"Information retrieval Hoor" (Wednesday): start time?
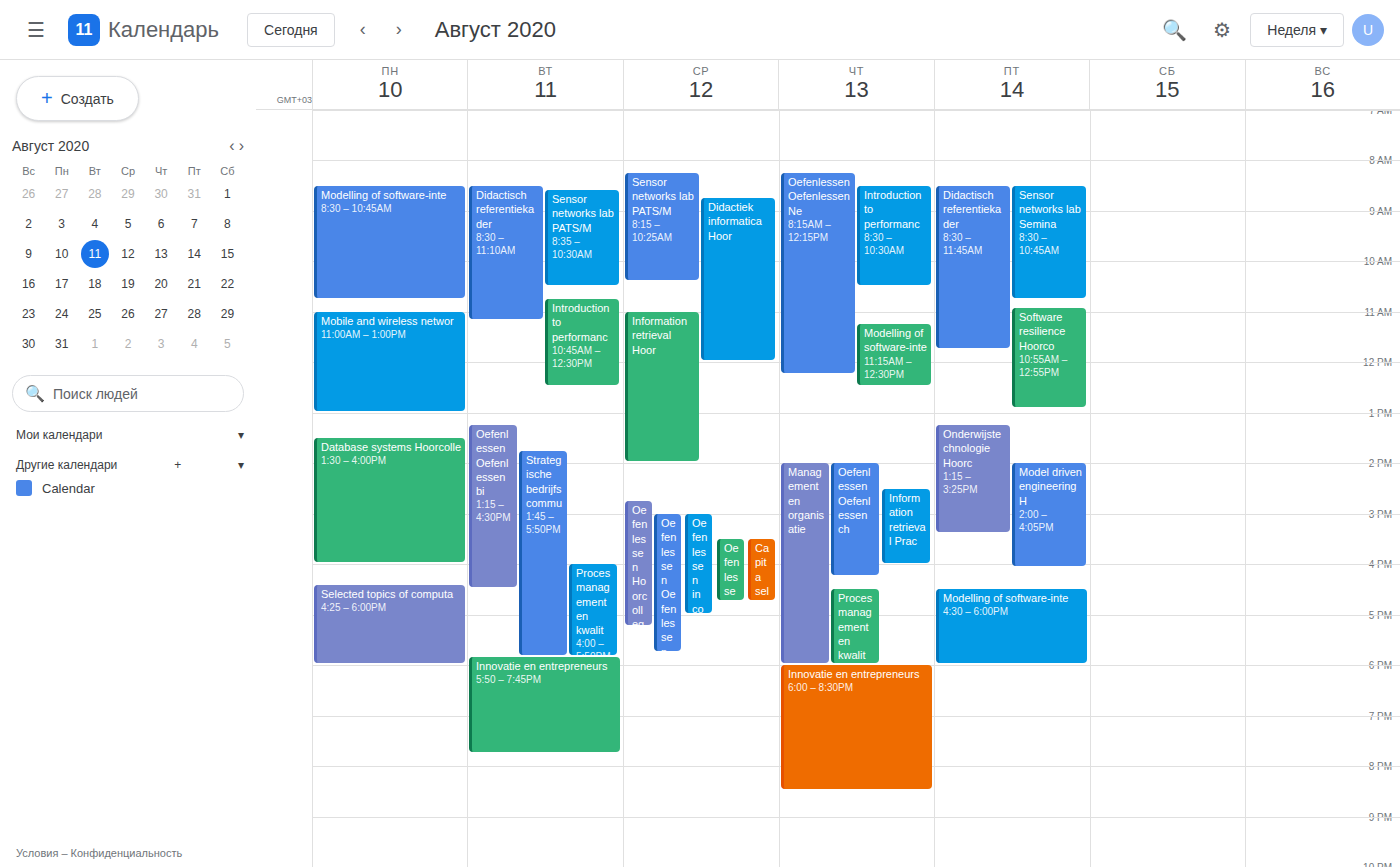
11:00 AM